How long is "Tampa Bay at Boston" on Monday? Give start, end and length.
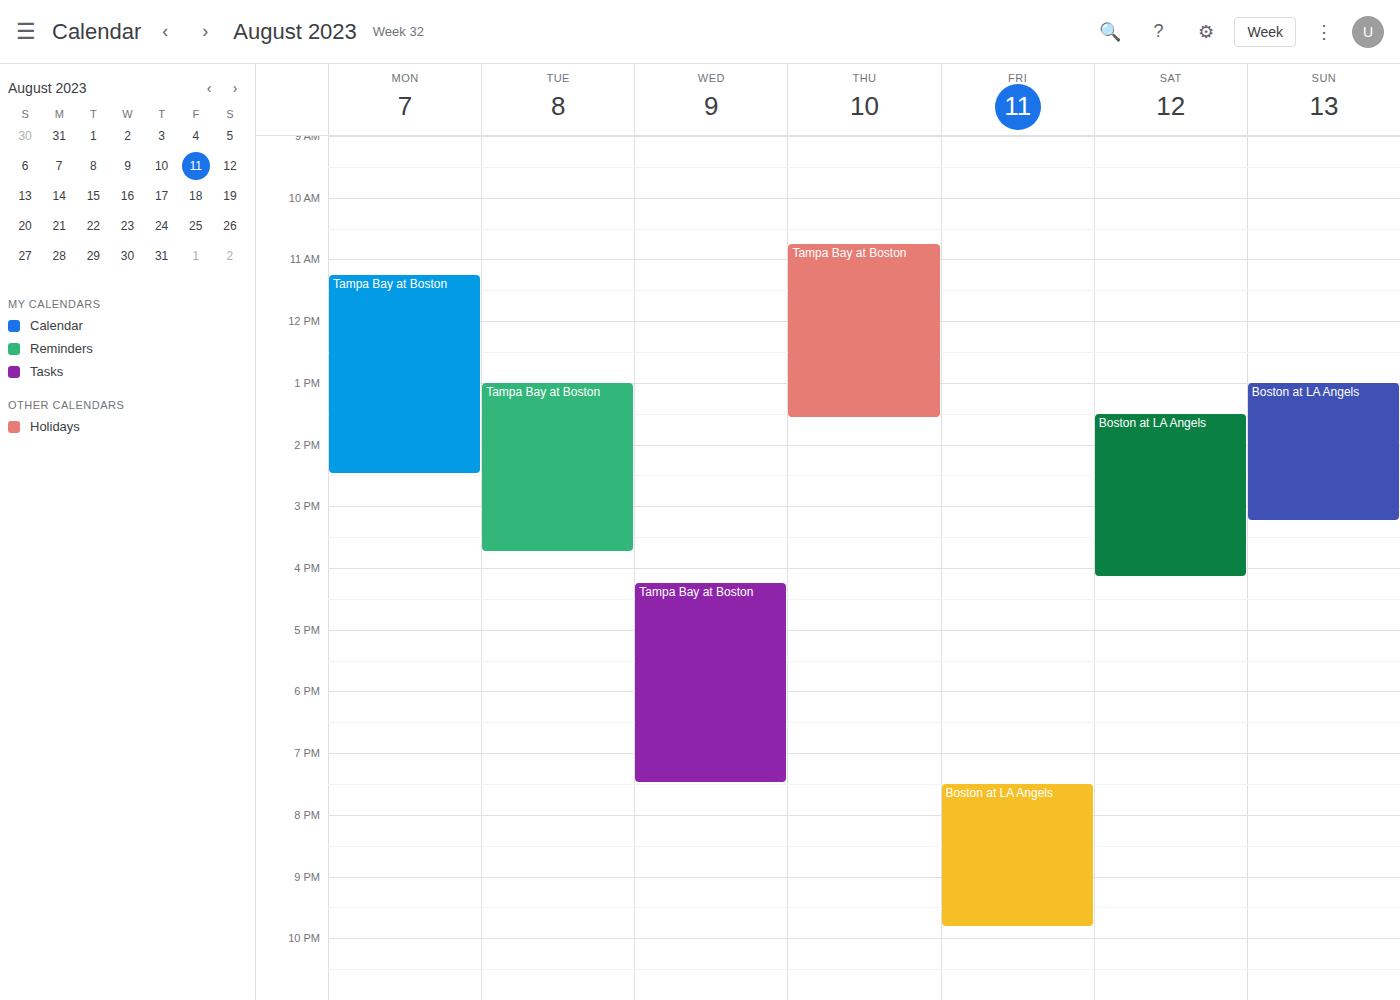
11:15 AM to 2:30 PM, 3 hours 15 minutes